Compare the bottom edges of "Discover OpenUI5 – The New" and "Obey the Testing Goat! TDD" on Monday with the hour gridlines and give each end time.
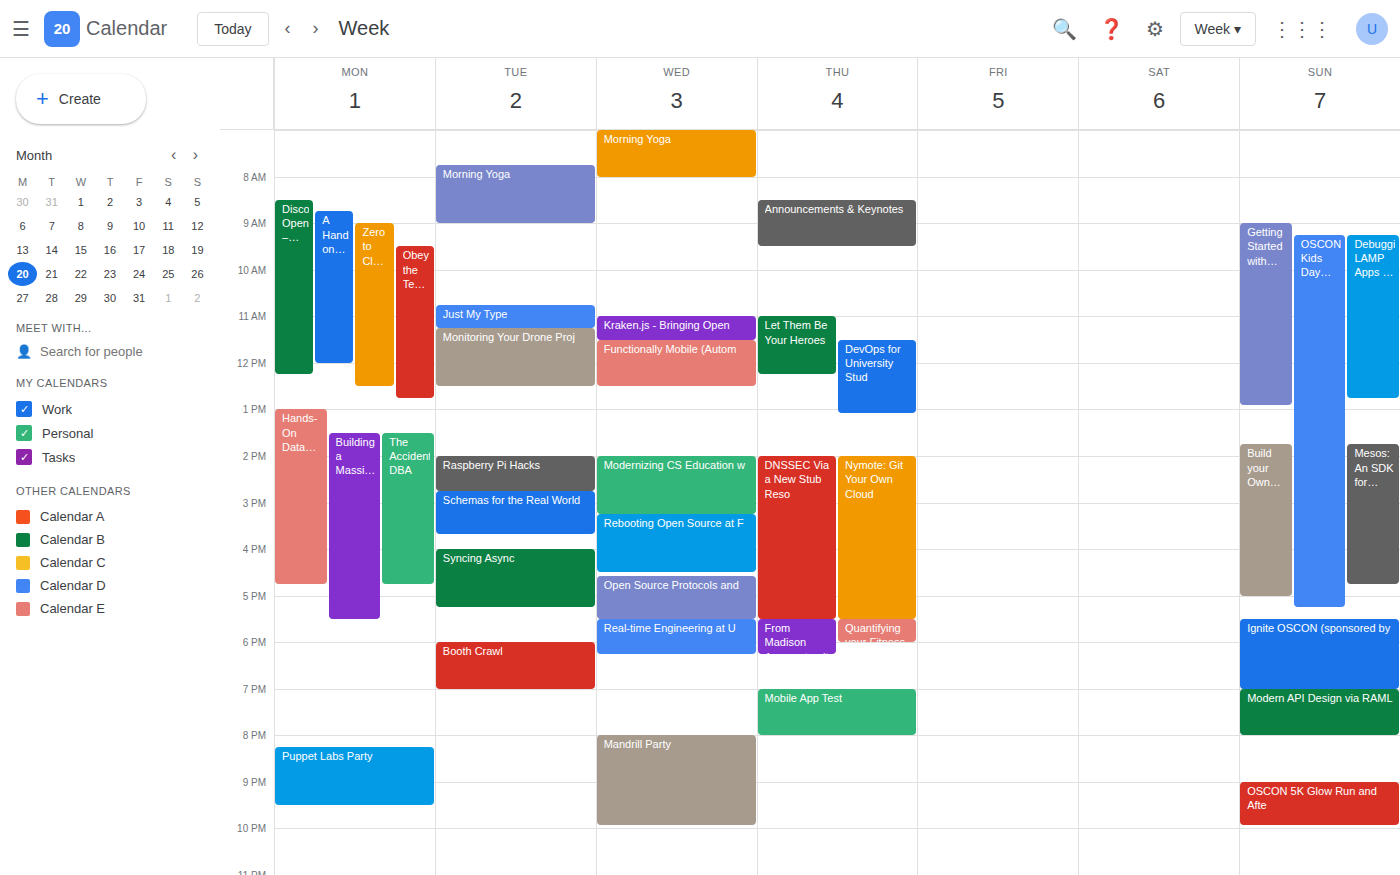
"Discover OpenUI5 – The New": 12:15, neither: a quarter of the way from the 12:00 line to the 13:00 line. "Obey the Testing Goat! TDD": 12:45, neither: three quarters of the way from the 12:00 line to the 13:00 line.